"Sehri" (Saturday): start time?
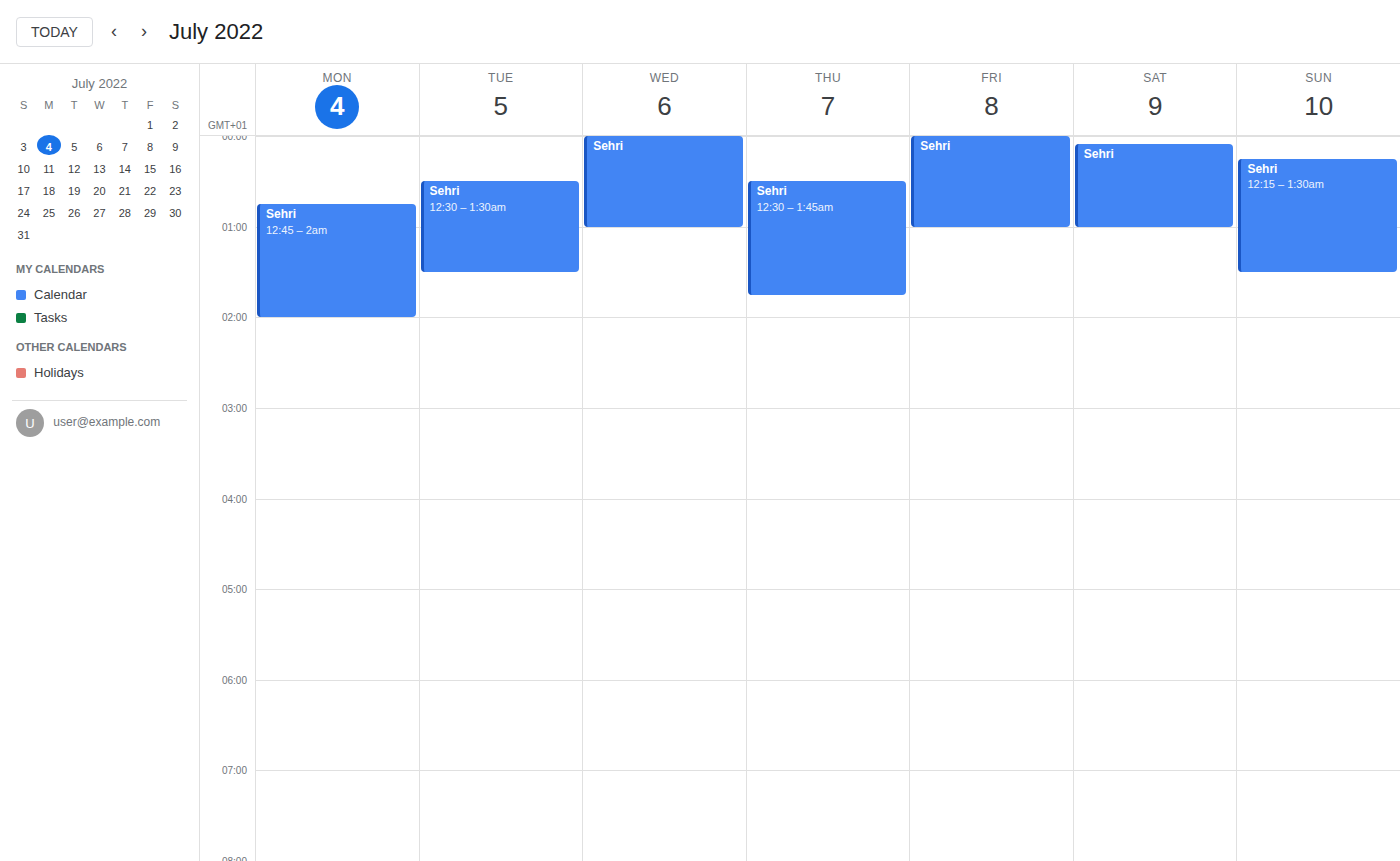
12:05 AM